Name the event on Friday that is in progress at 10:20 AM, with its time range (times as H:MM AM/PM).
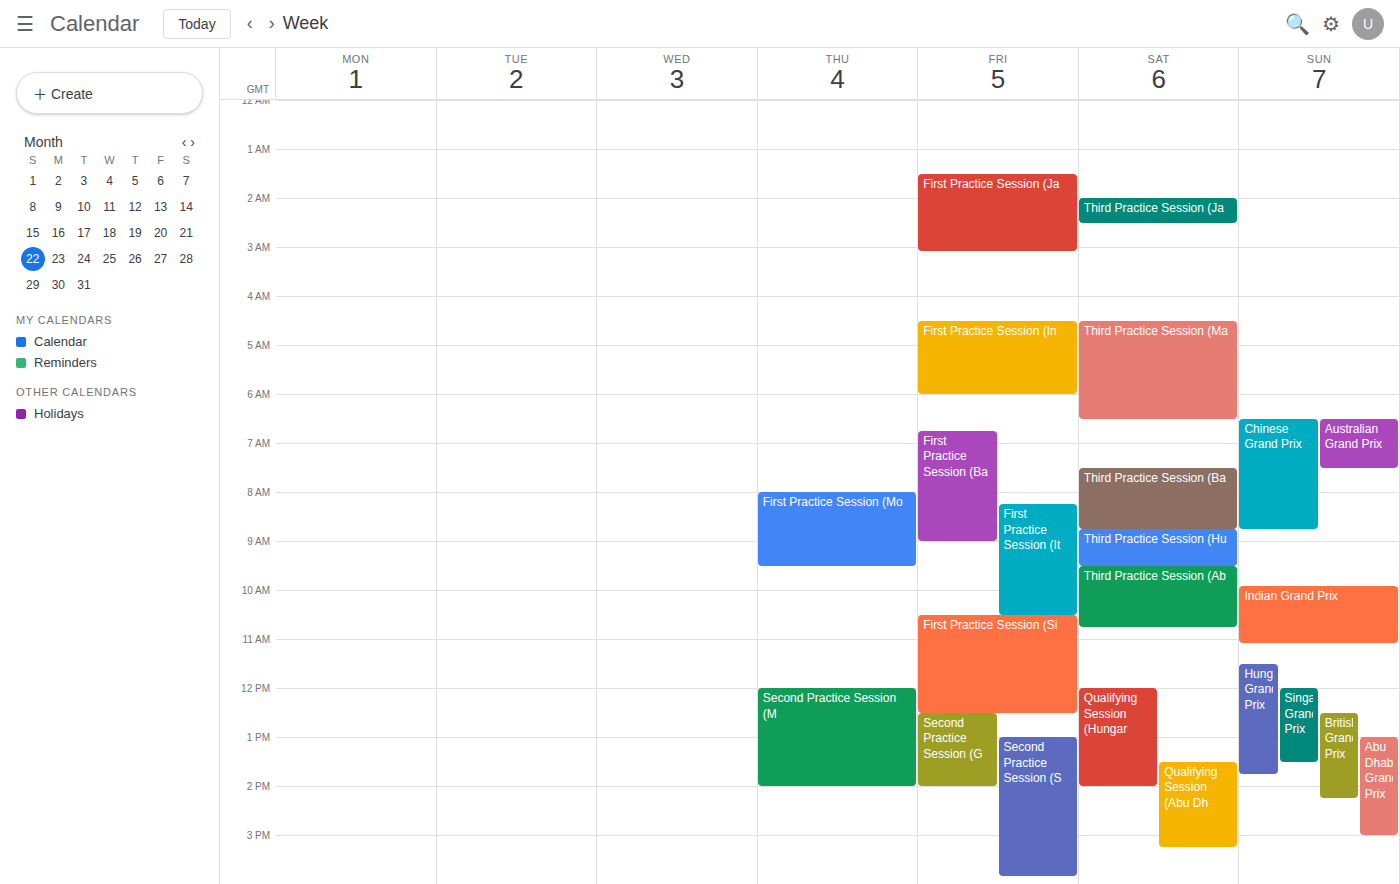
"First Practice Session (It", 8:15 AM to 10:30 AM